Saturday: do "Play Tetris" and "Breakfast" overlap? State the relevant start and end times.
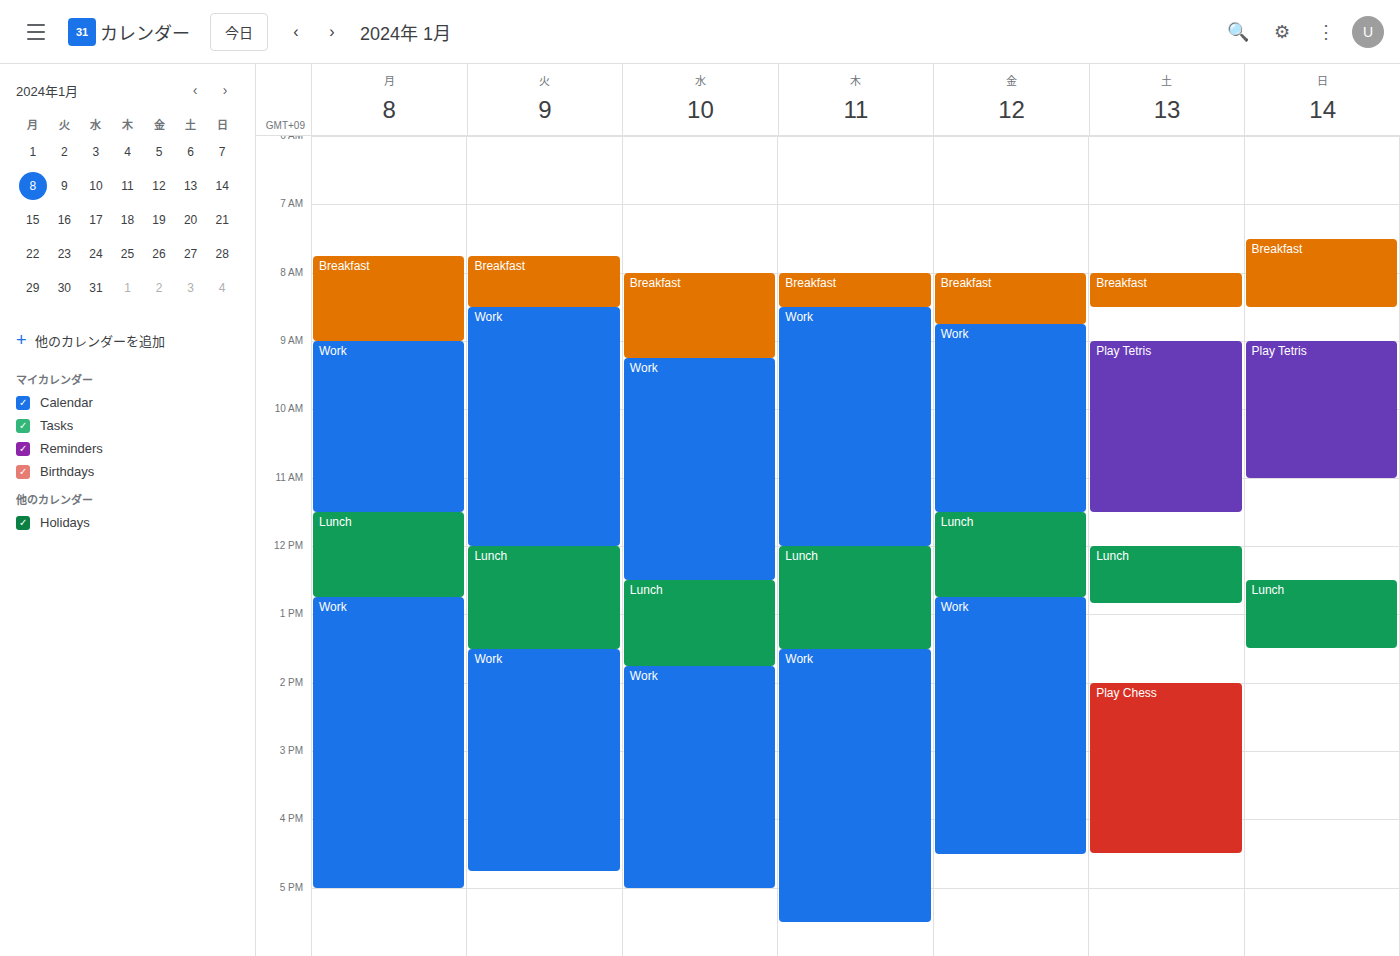
"Breakfast" ends at 8:30 AM and "Play Tetris" starts at 9:00 AM -- no overlap.